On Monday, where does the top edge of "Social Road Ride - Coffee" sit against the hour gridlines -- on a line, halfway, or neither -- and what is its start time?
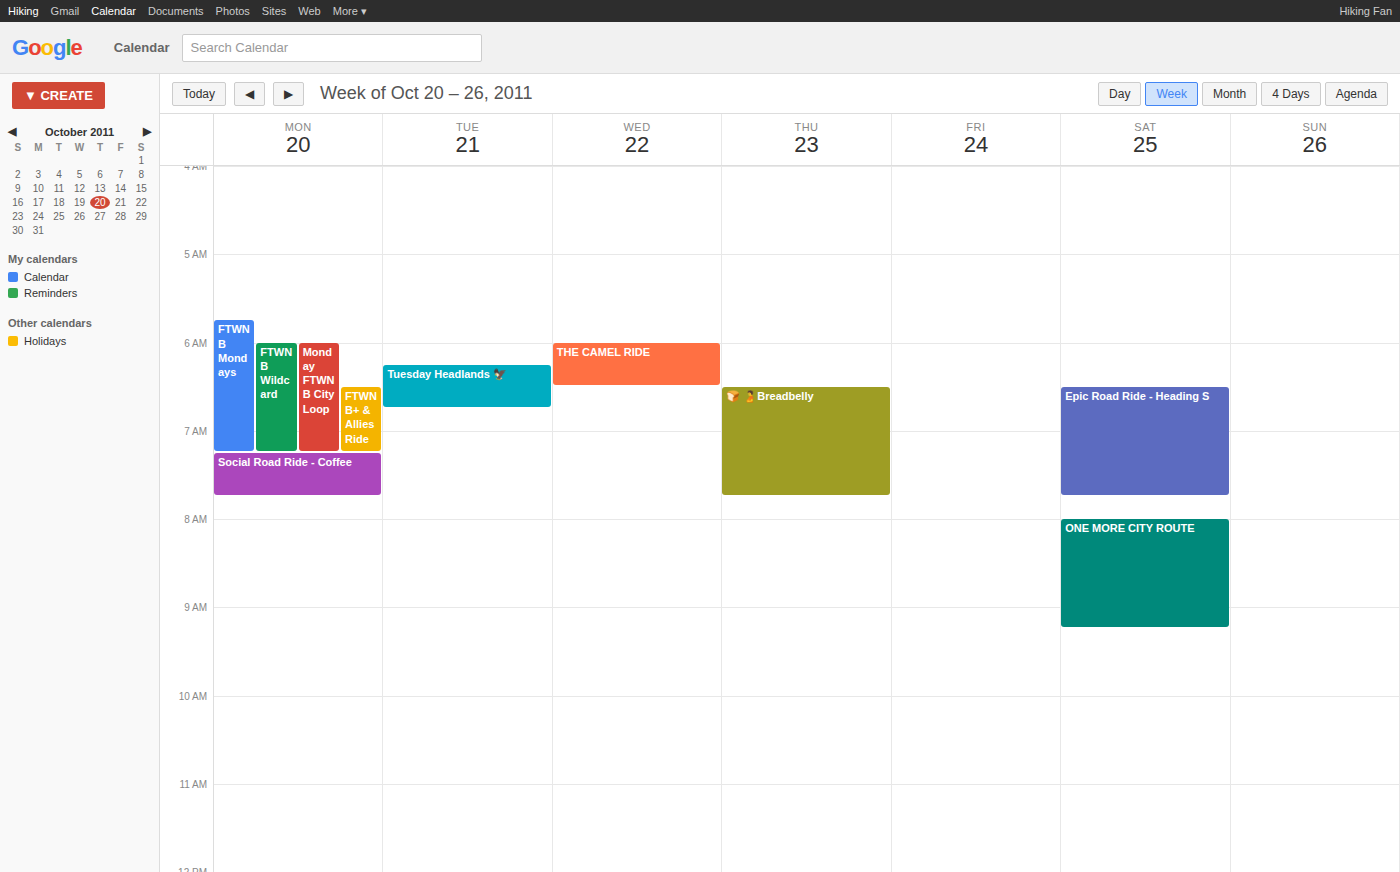
7:15 AM -- neither: a quarter of the way from the 7 AM line to the 8 AM line.